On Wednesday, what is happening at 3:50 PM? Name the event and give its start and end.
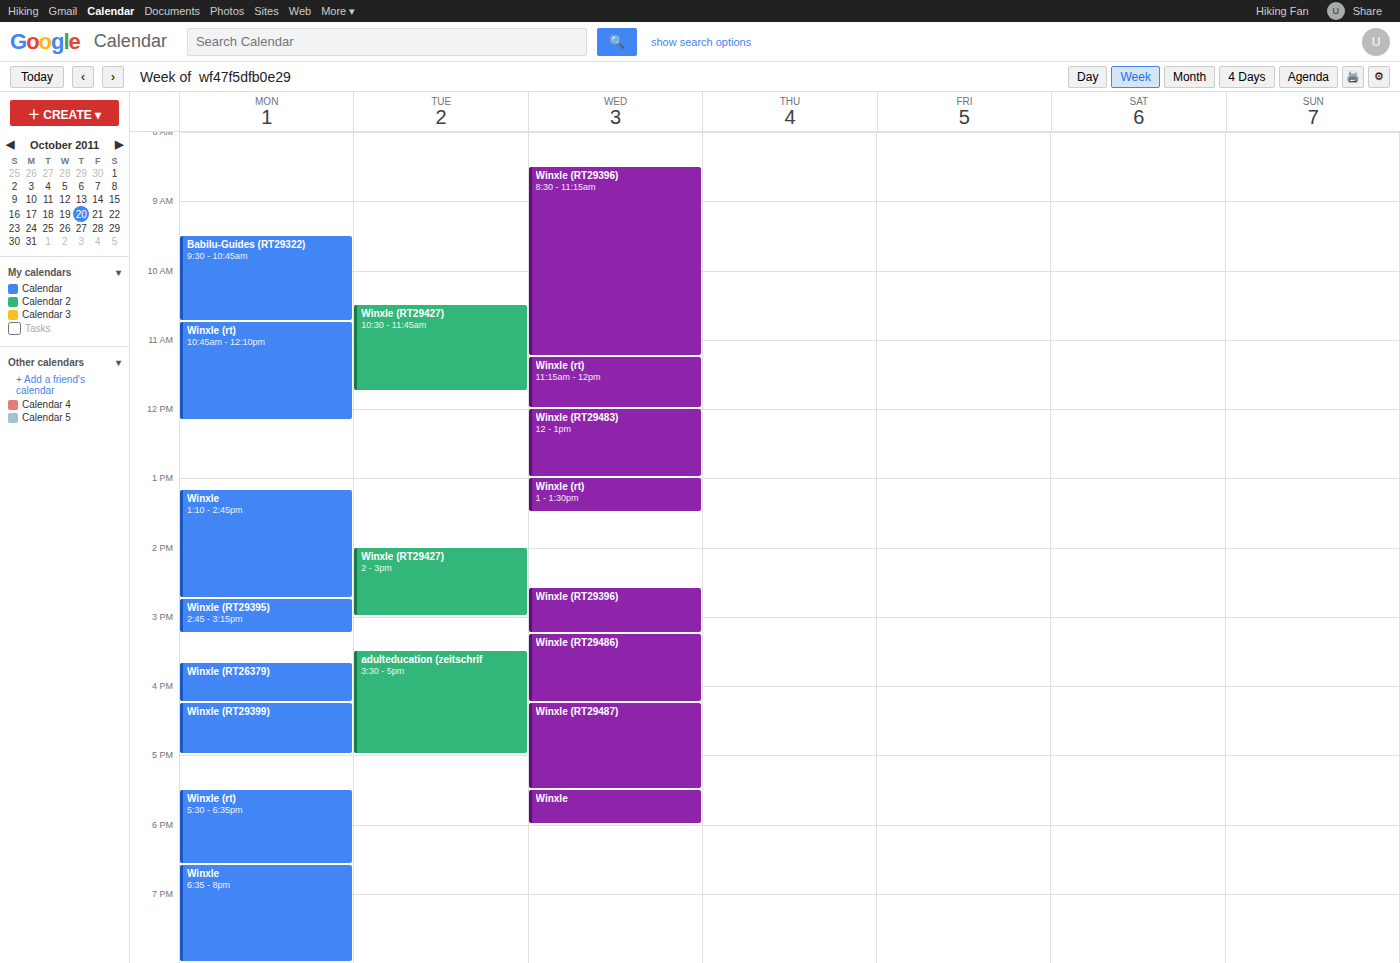
"Winxle (RT29486)", 3:15 PM to 4:15 PM